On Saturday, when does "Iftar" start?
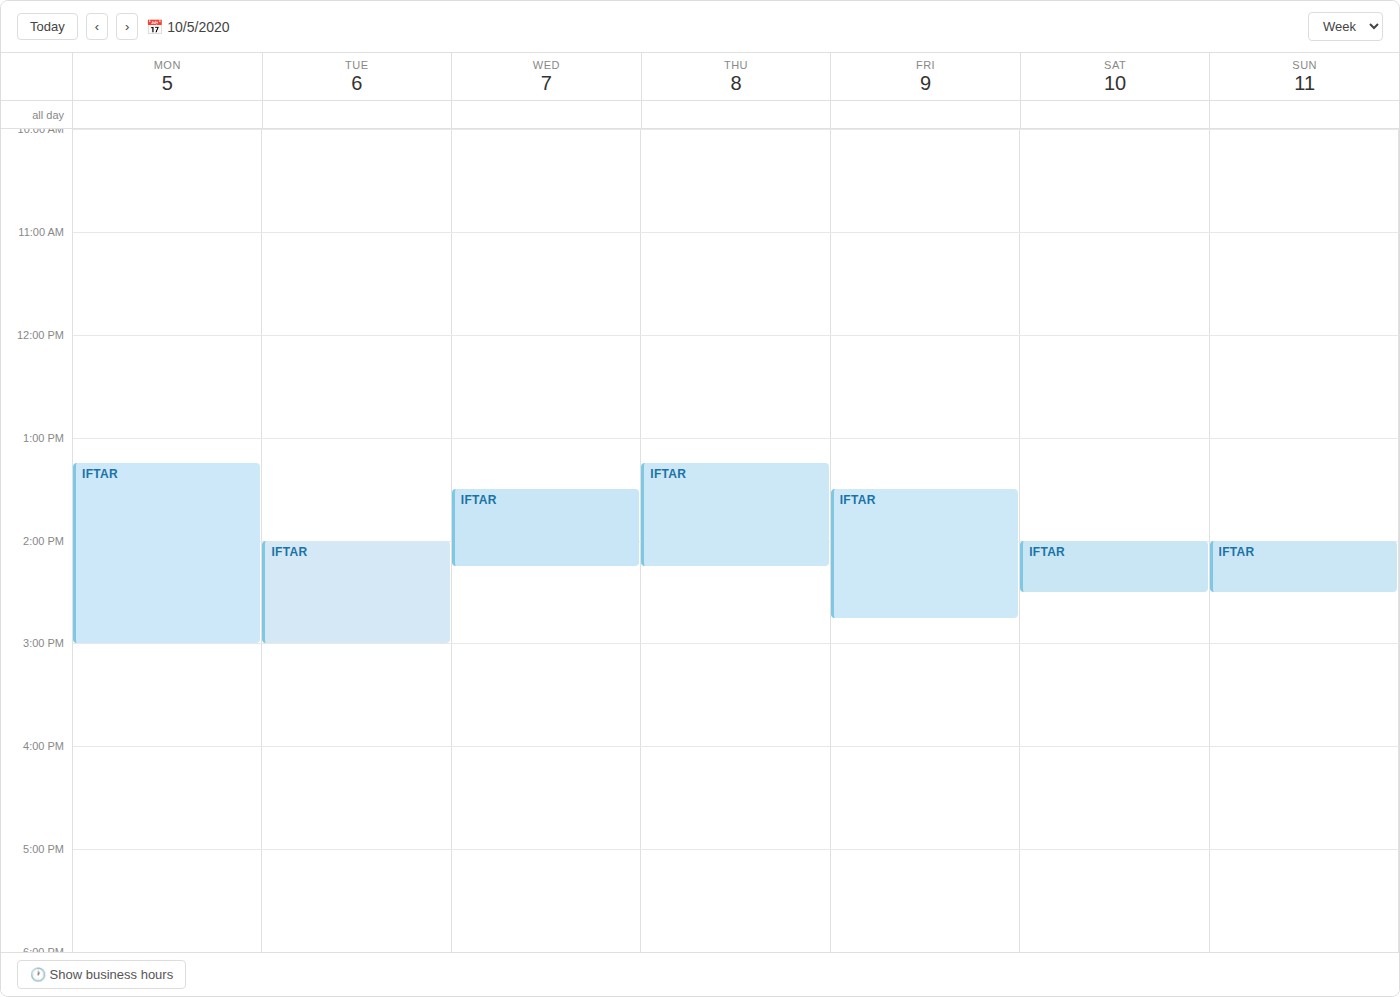
2:00 PM